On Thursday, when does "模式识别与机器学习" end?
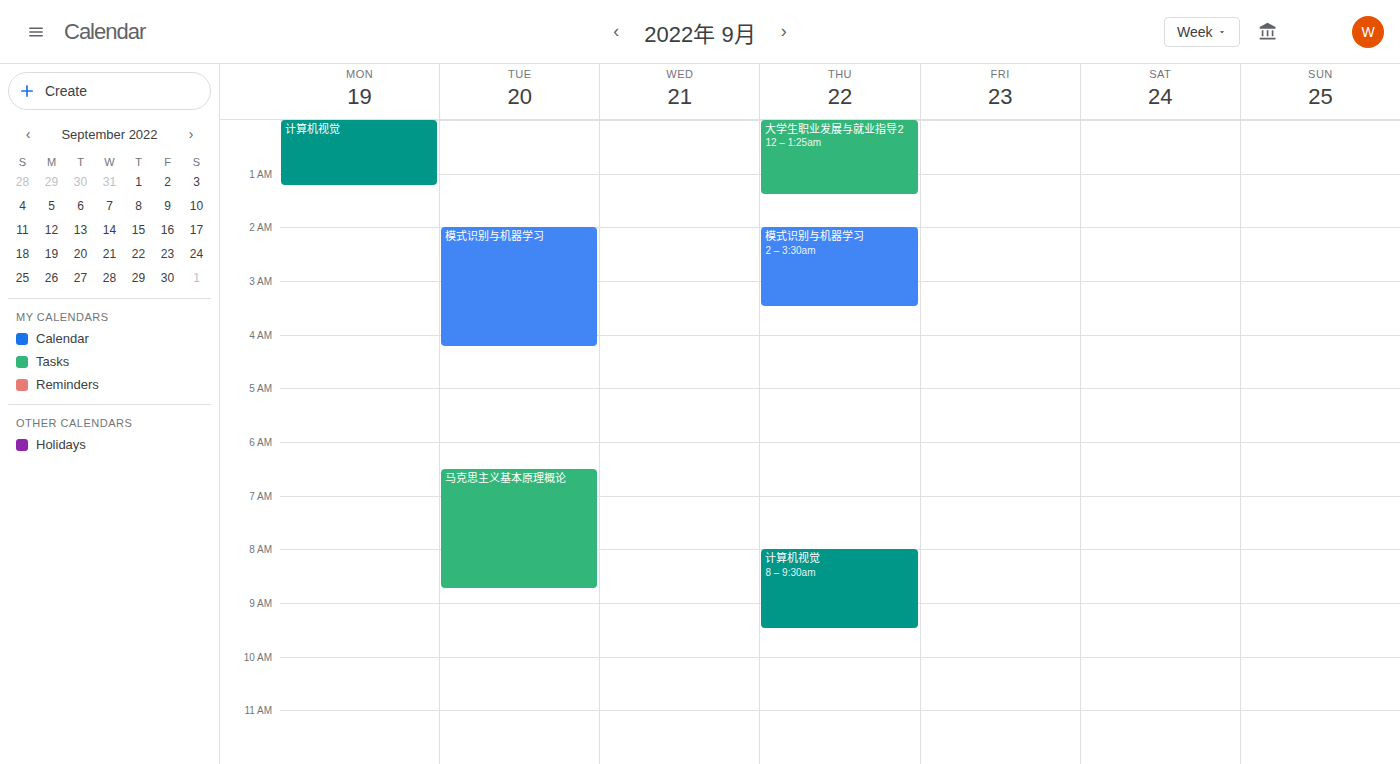
3:30 AM